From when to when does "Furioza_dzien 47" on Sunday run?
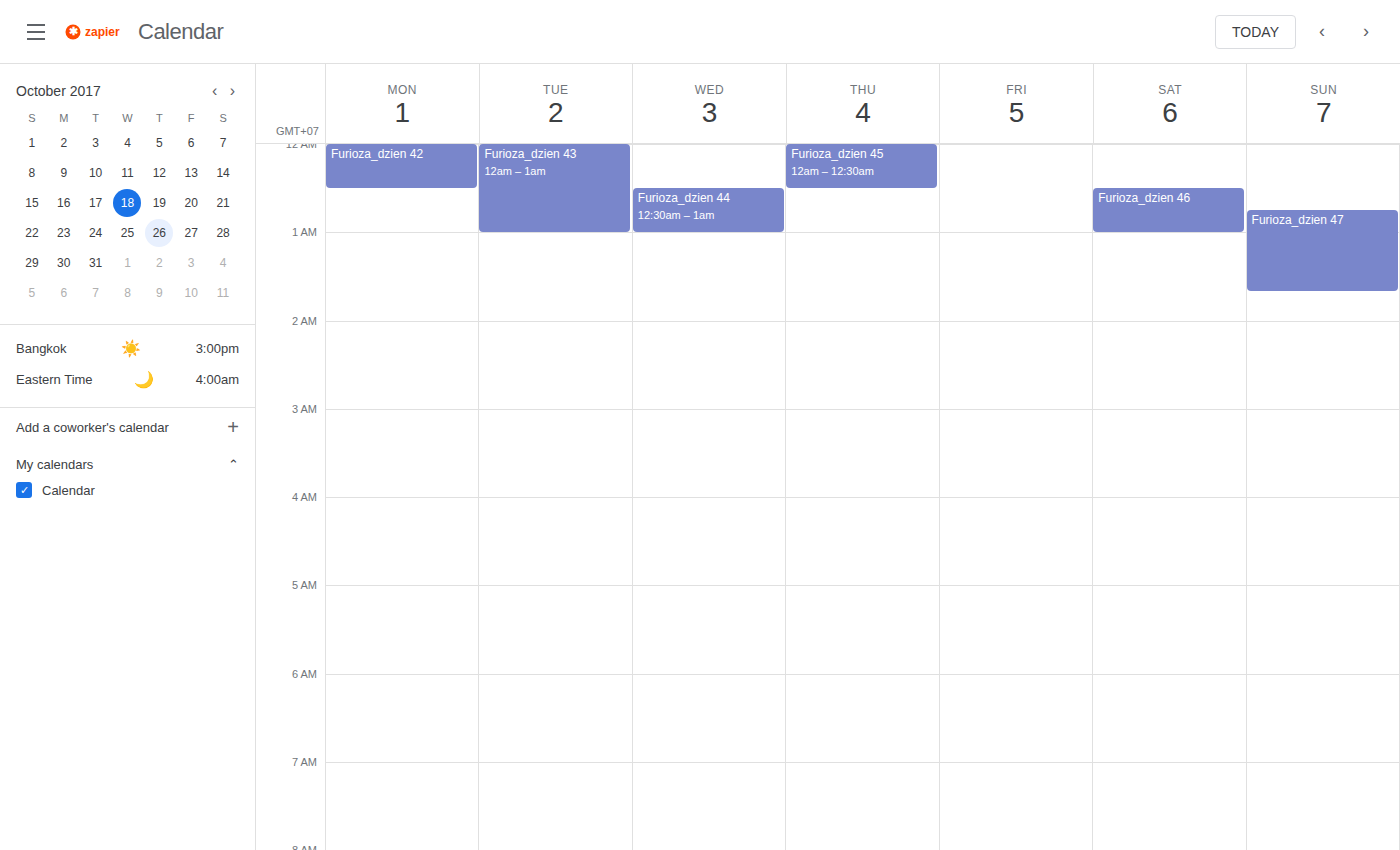
12:45 AM to 1:40 AM